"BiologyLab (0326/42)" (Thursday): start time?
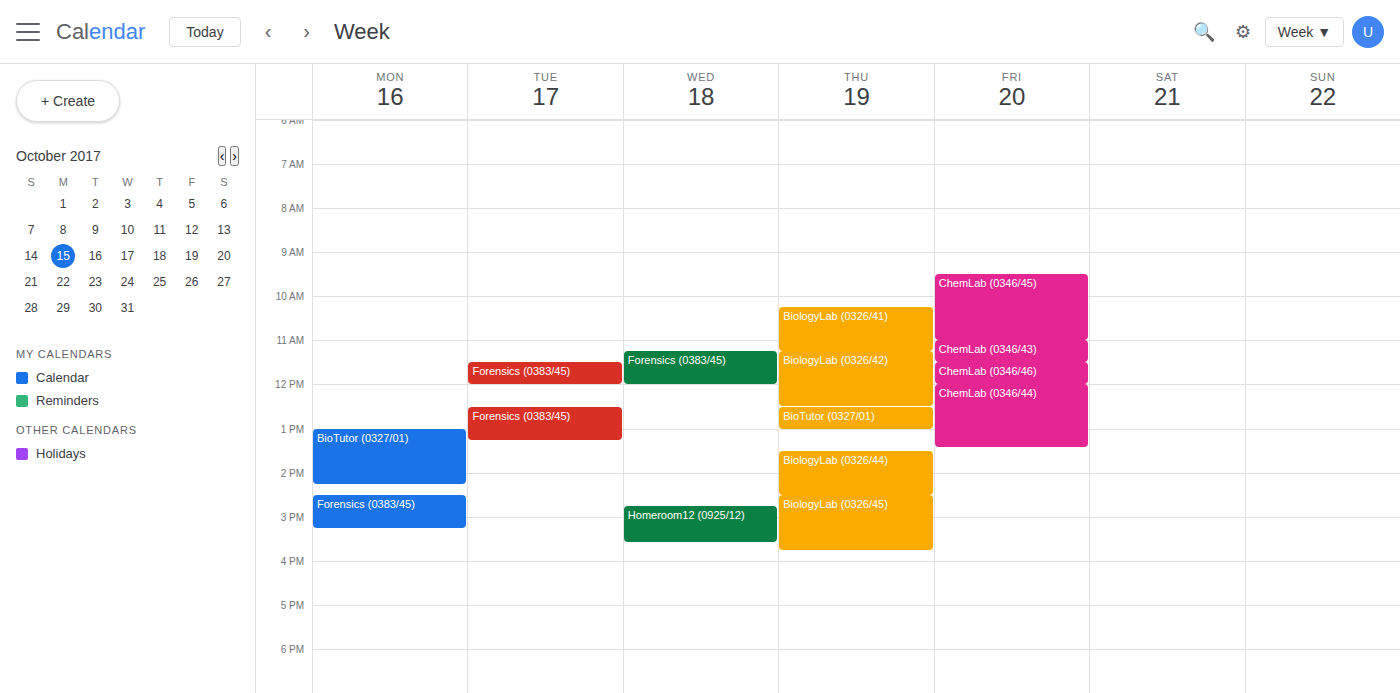
11:15 AM